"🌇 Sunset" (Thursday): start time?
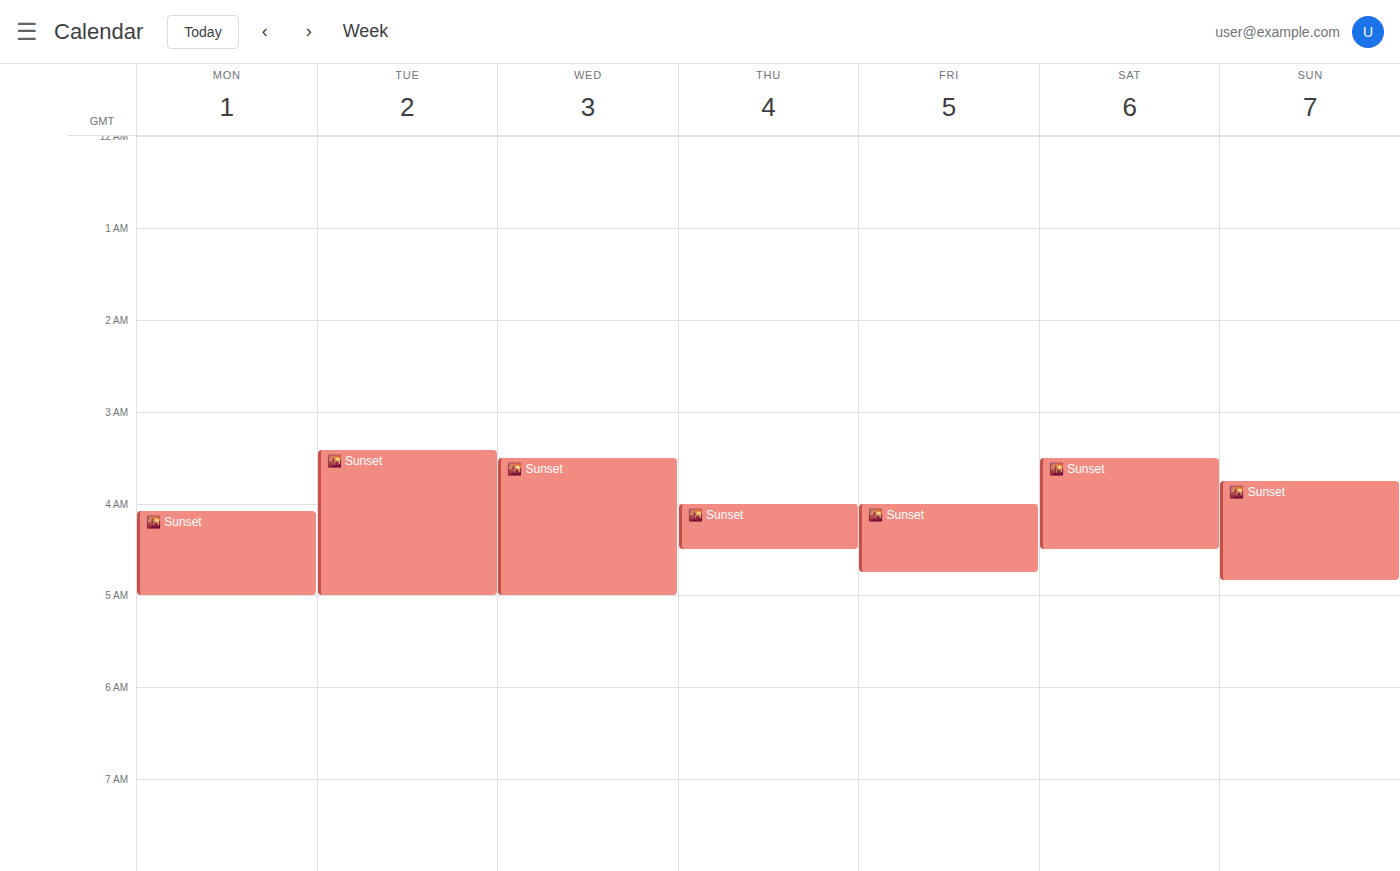
4:00 AM